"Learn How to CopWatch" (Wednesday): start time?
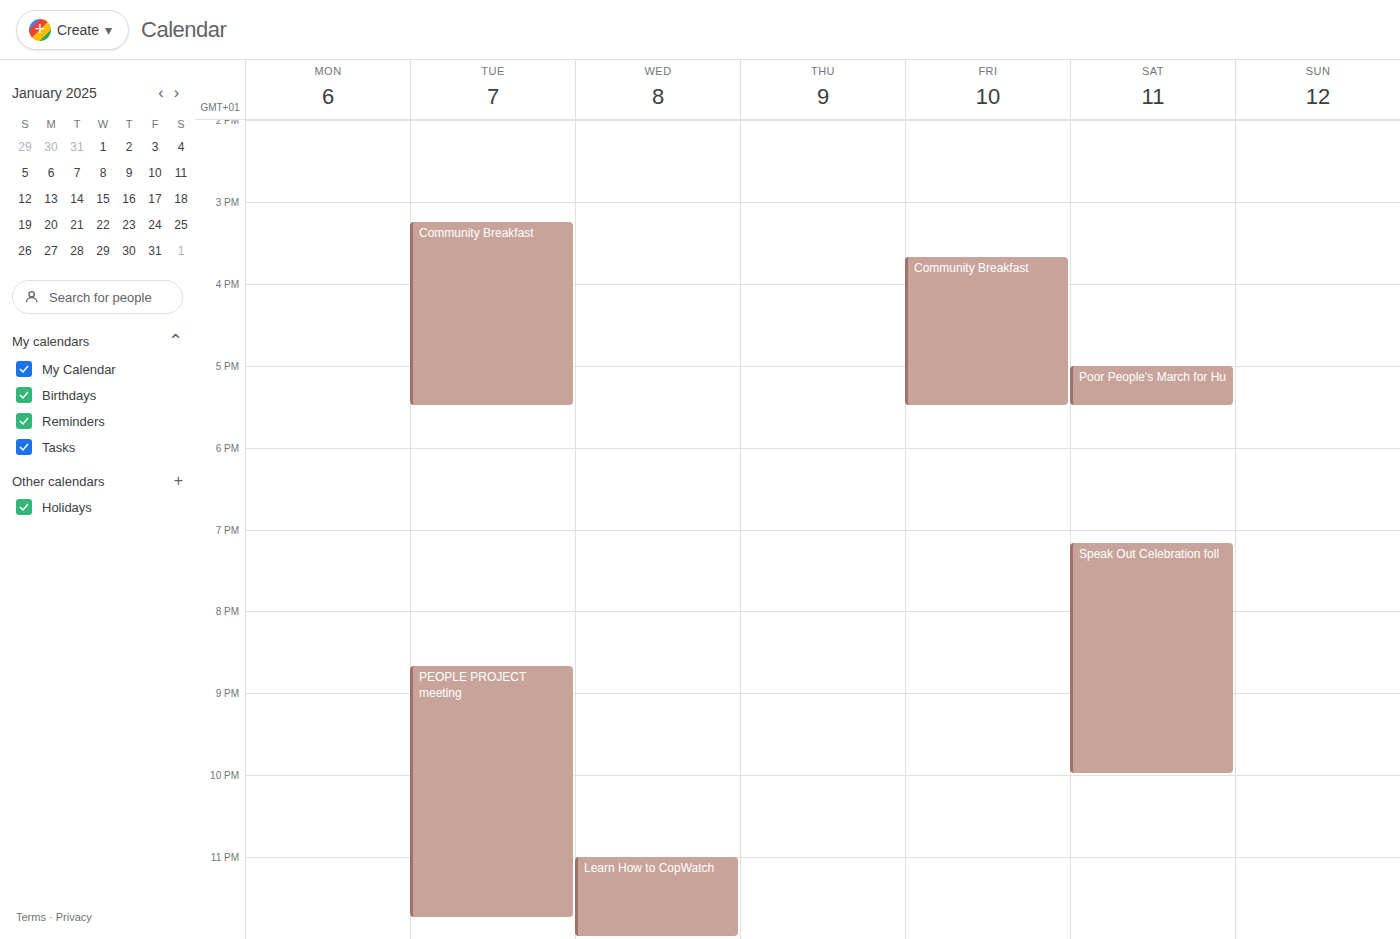
11:00 PM